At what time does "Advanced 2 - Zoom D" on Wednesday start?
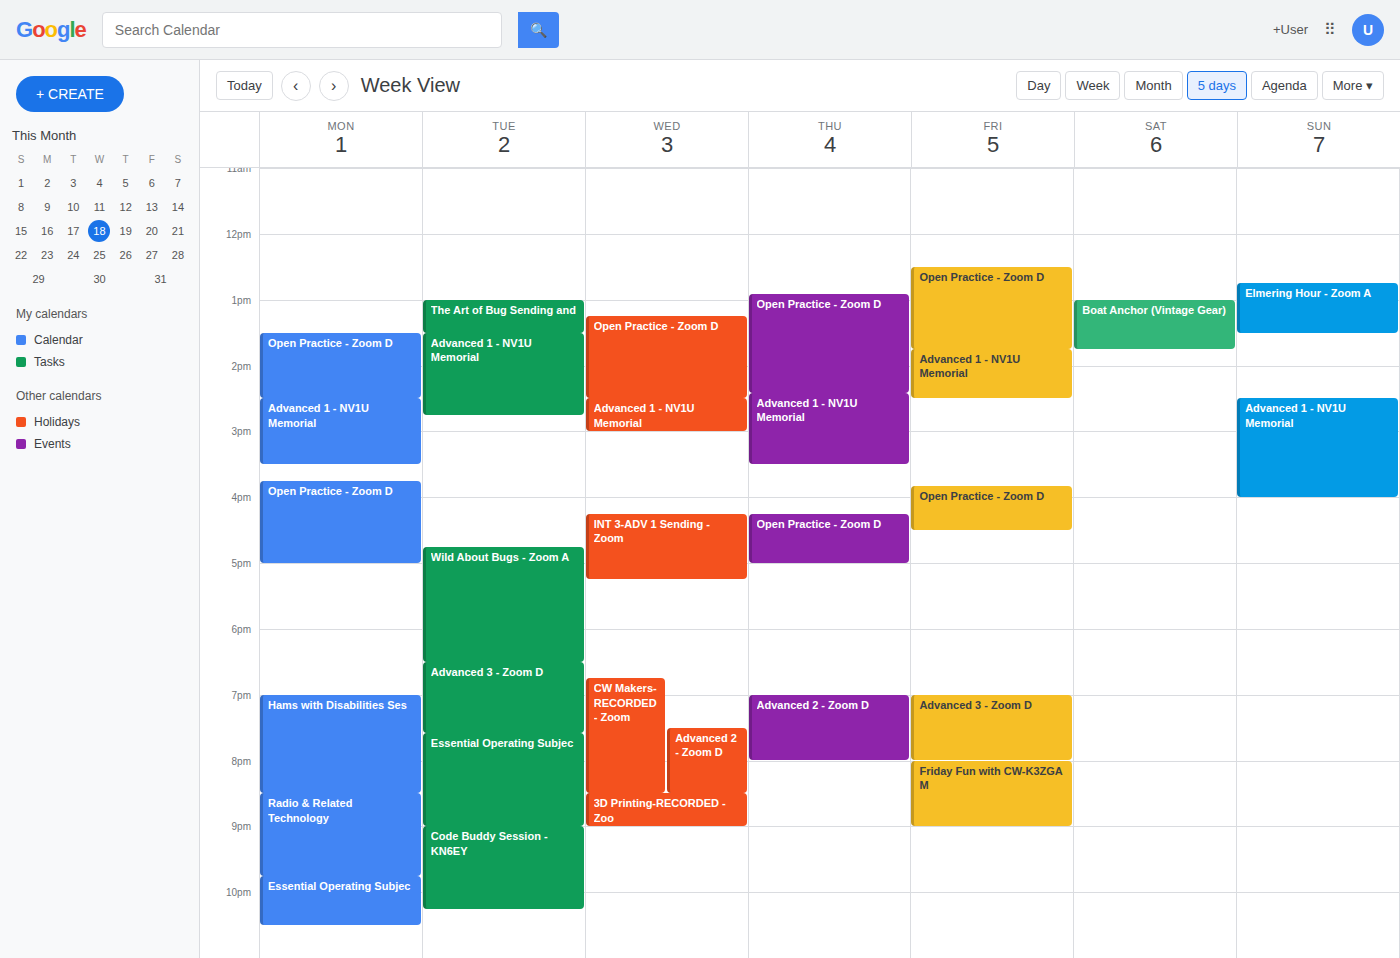
7:30 PM